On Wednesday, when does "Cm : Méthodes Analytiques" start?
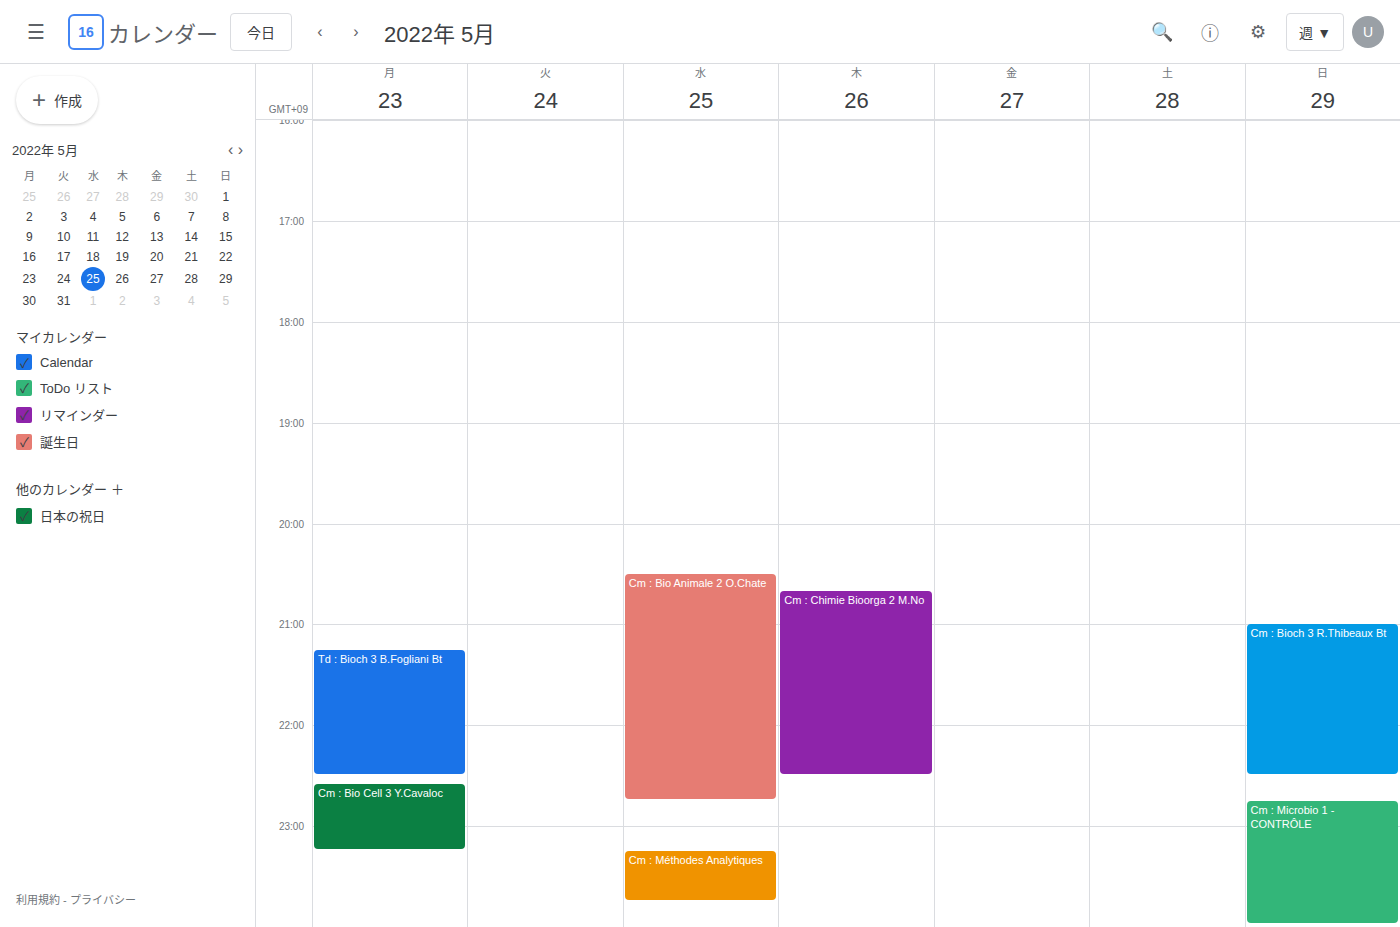
11:15 PM